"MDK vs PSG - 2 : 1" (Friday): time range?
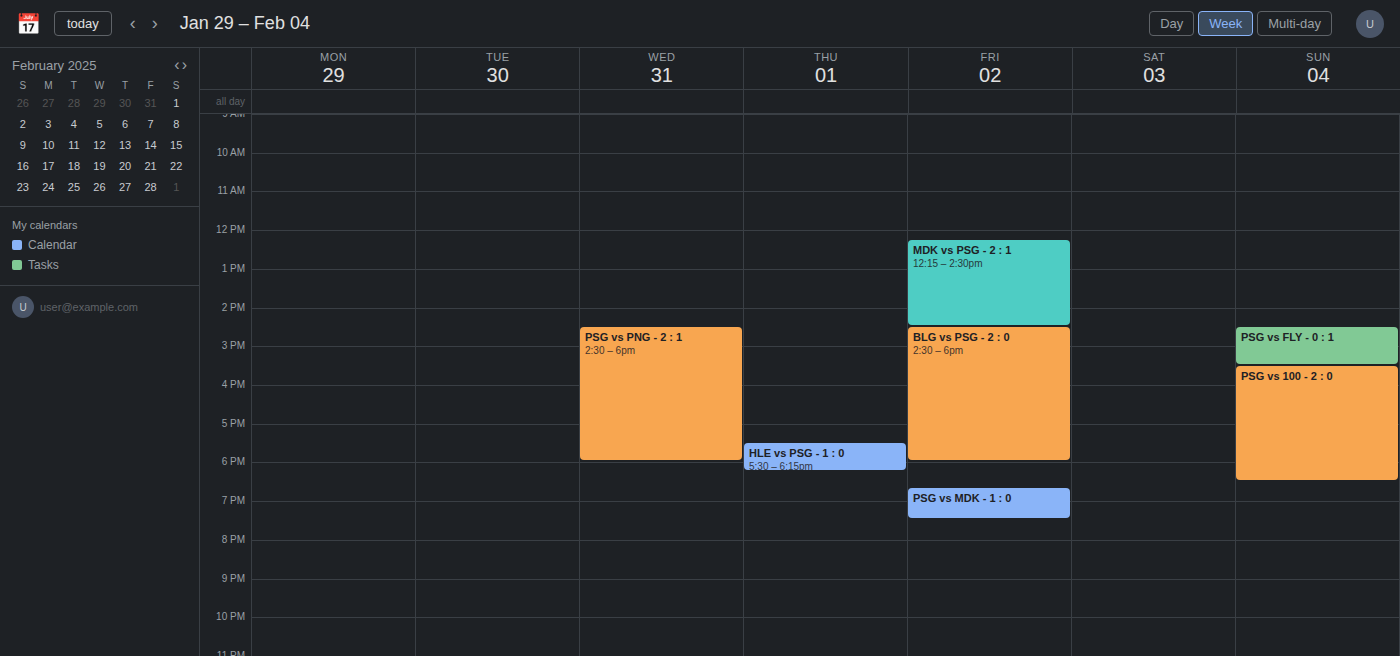
12:15 to 14:30